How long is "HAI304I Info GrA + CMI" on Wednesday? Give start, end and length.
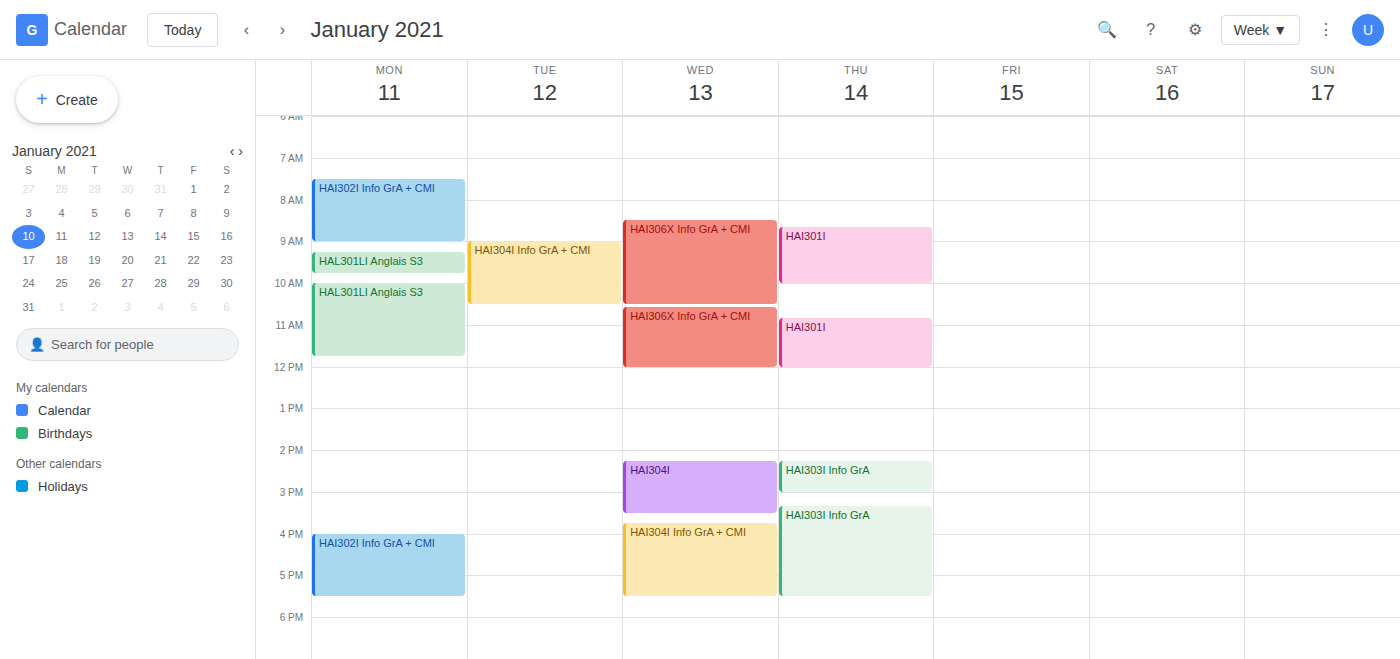
3:45 PM to 5:30 PM, 1 hour 45 minutes